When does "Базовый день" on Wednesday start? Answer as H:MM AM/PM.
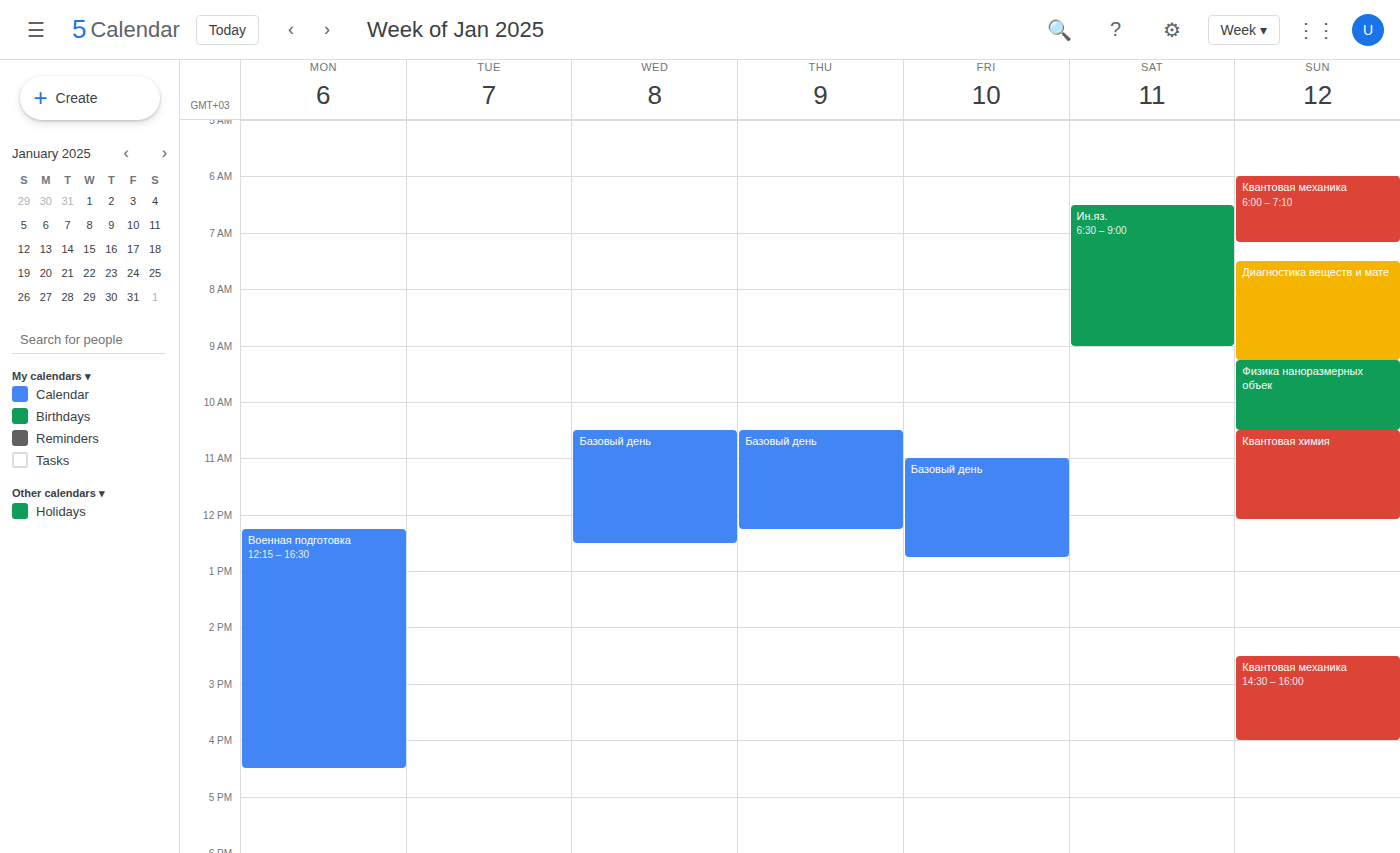
10:30 AM